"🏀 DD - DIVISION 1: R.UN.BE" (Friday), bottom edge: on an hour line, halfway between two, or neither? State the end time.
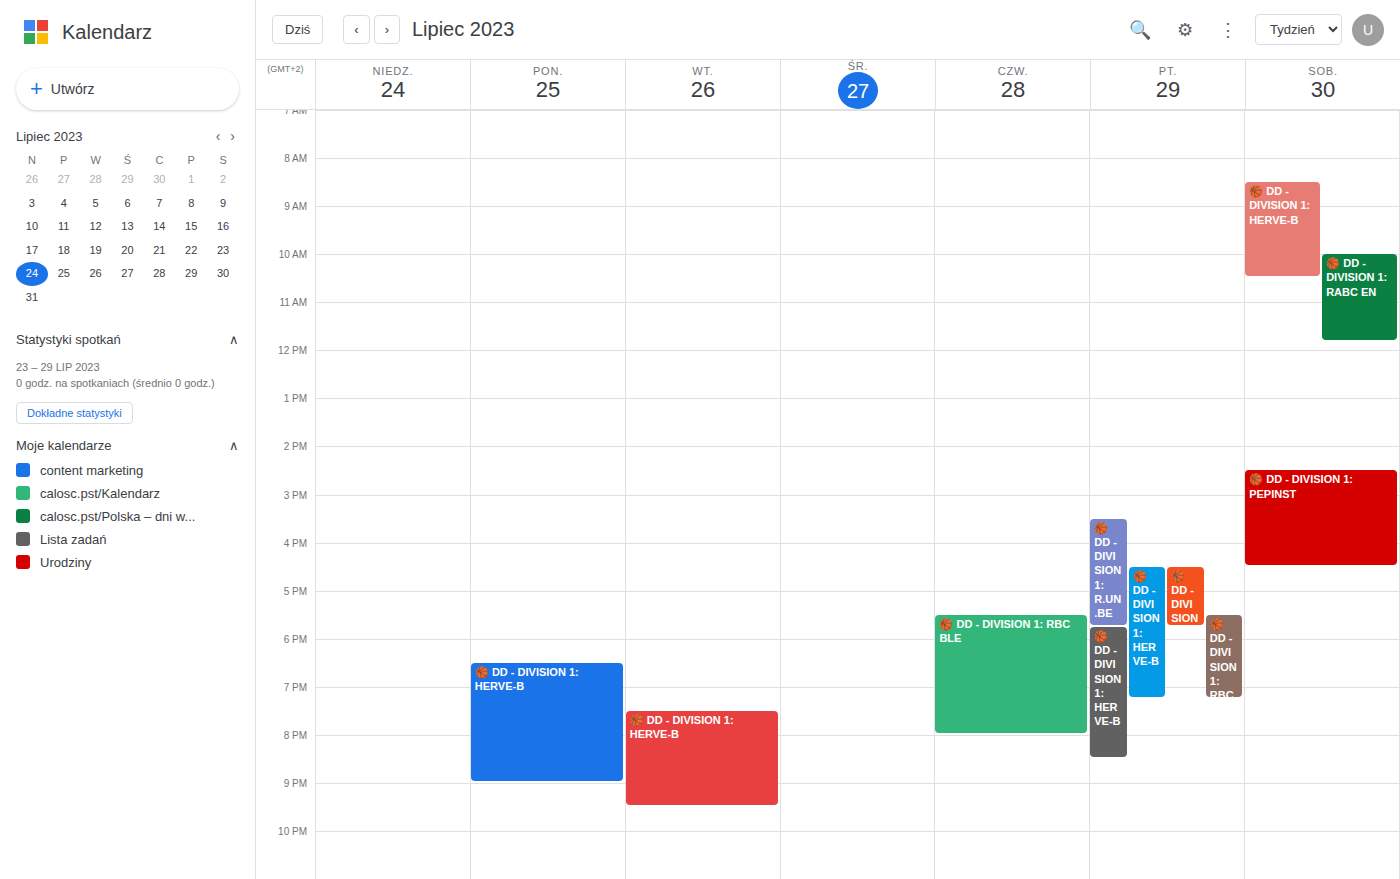
17:45 -- neither: three quarters of the way from the 17:00 line to the 18:00 line.